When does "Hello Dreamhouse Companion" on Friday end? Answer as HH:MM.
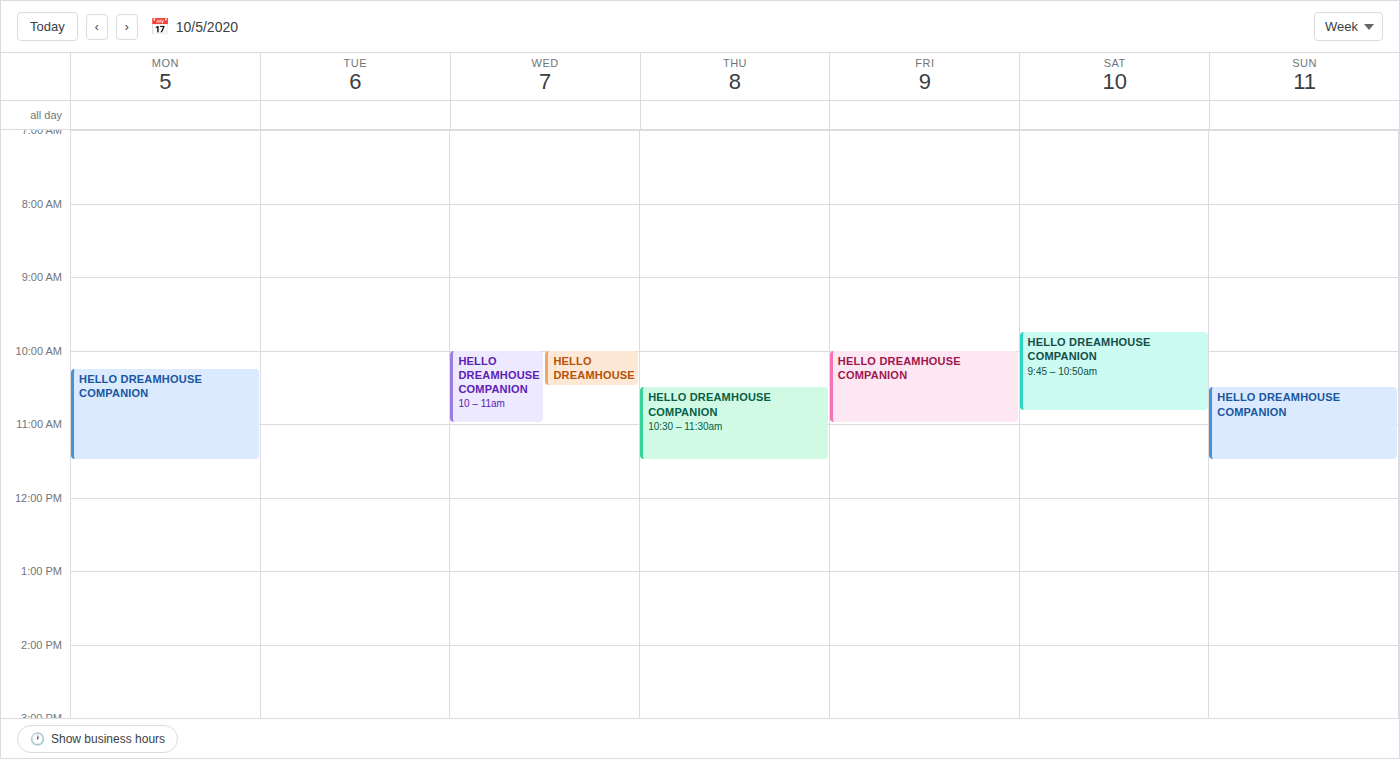
11:00